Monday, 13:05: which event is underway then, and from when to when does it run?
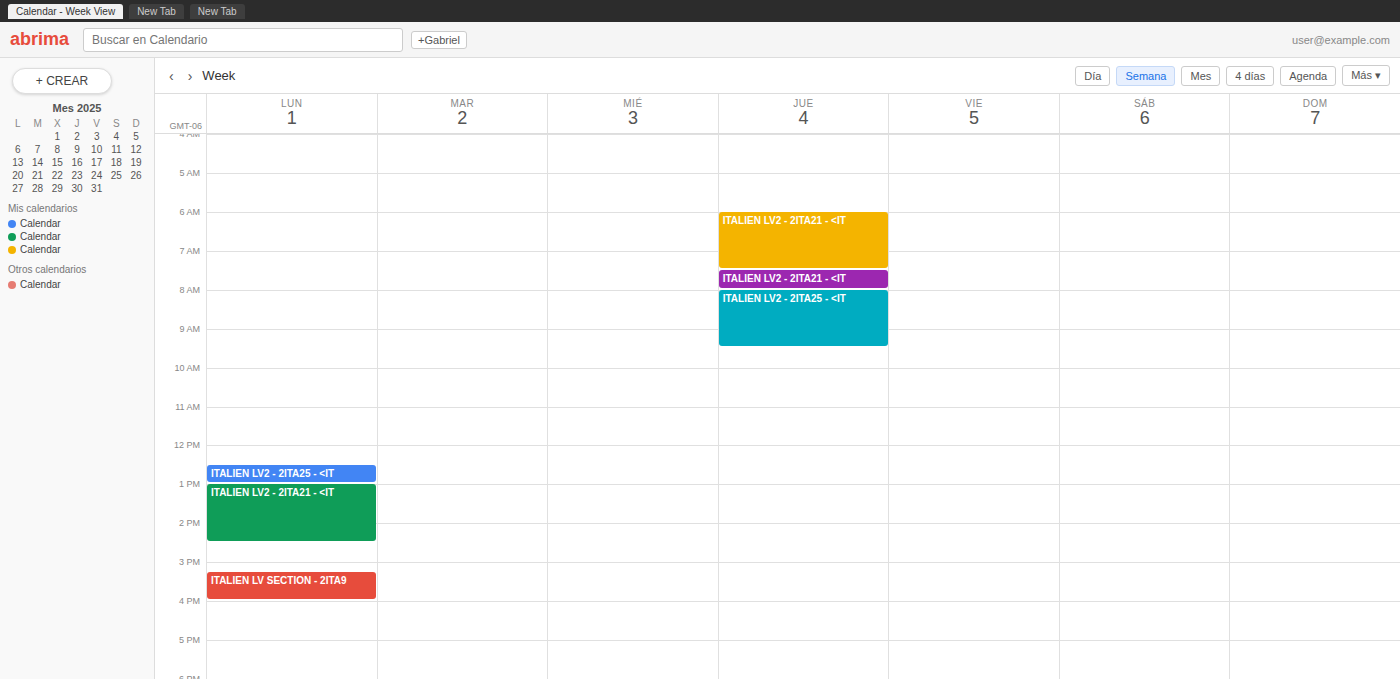
"ITALIEN LV2 - 2ITA21 - <IT", 13:00 to 14:30